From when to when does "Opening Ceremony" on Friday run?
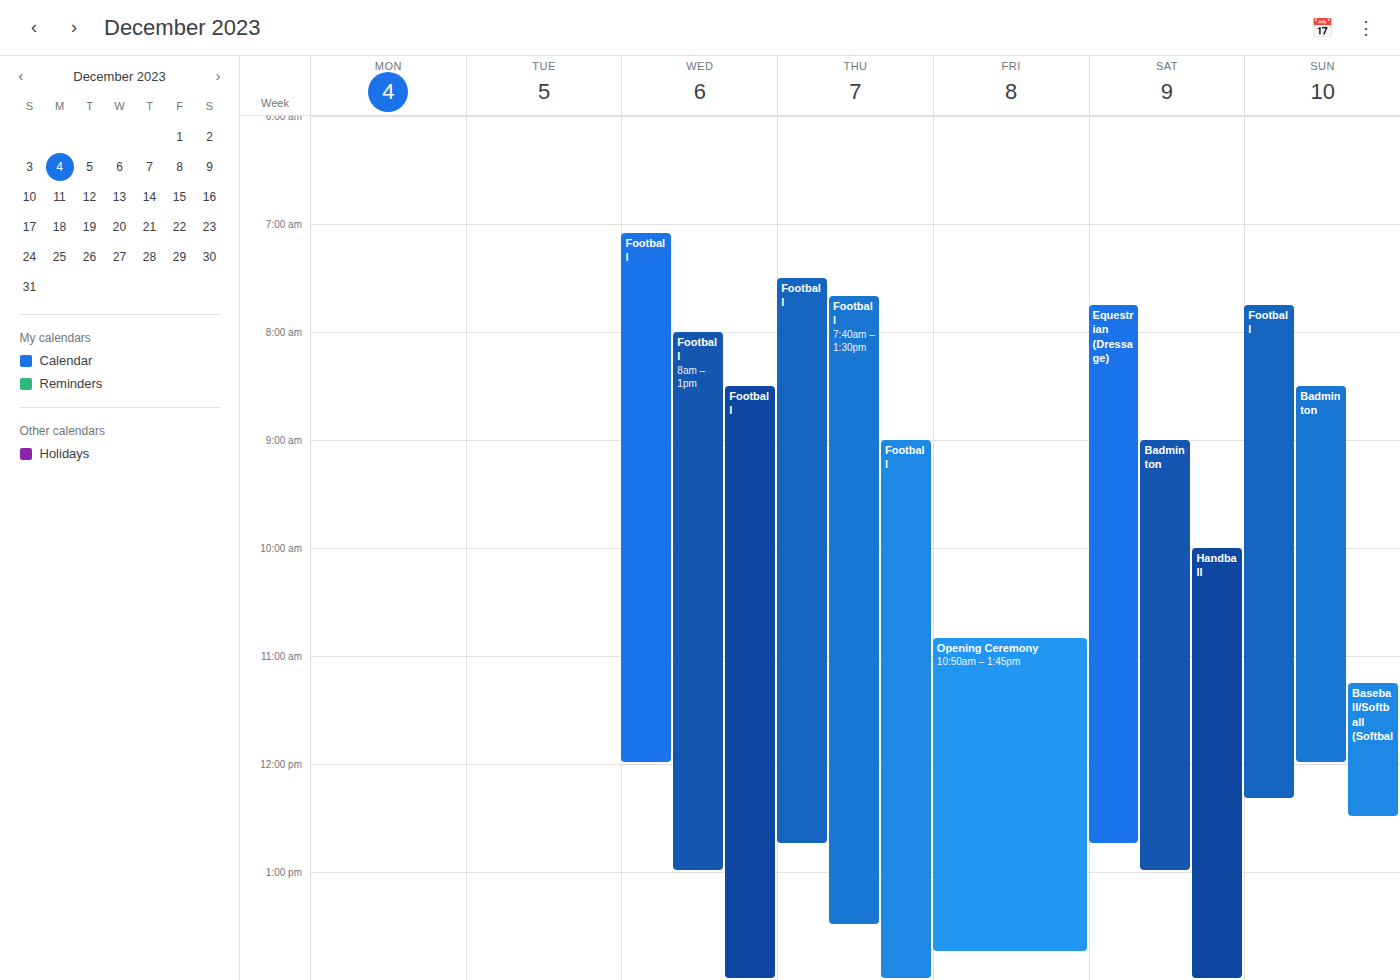
10:50 AM to 1:45 PM